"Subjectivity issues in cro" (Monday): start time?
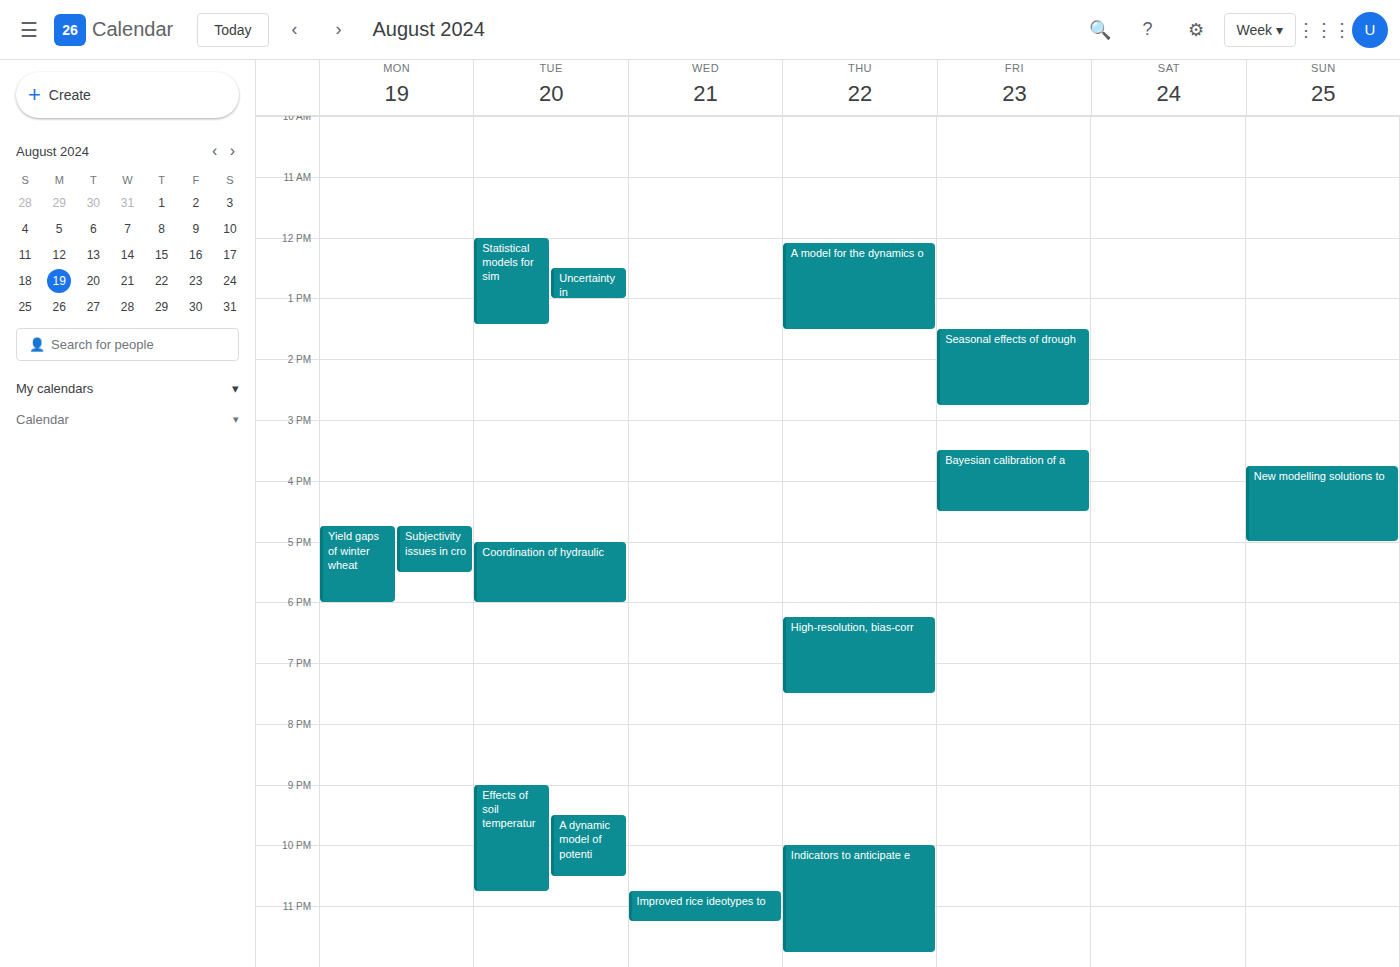
4:45 PM